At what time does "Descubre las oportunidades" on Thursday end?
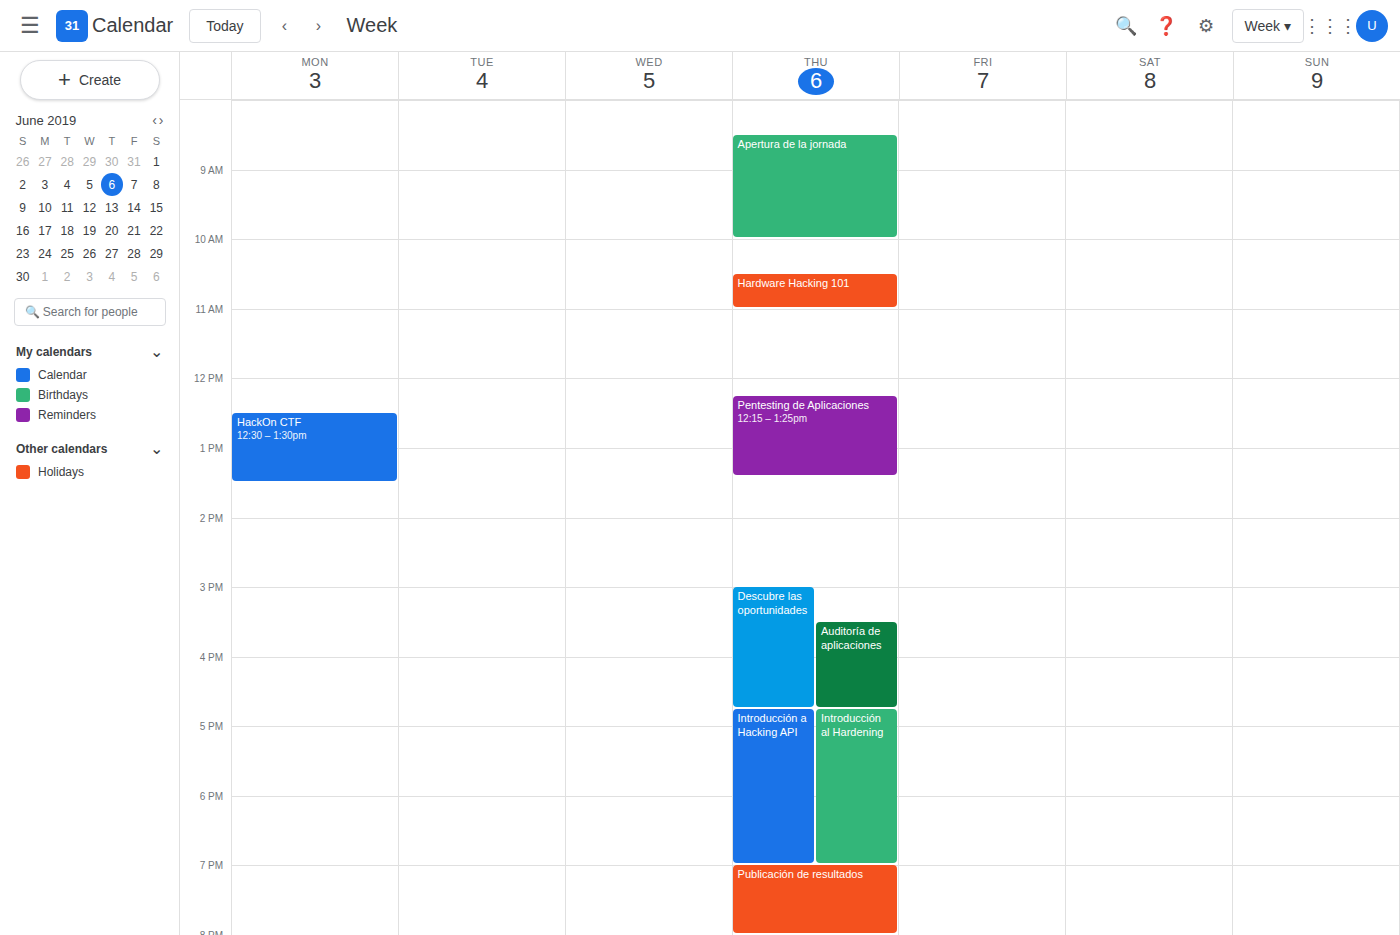
4:45 PM